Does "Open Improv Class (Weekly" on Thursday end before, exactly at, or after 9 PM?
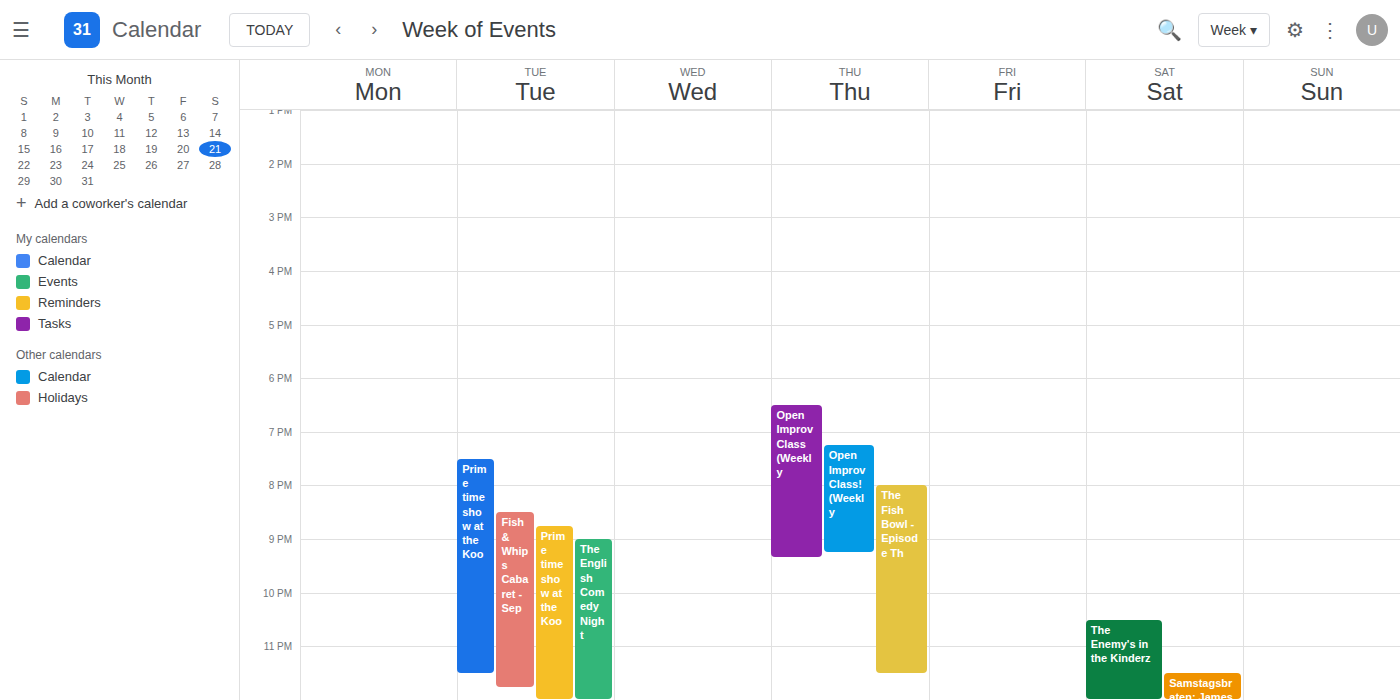
9:20 PM -- after 9 PM, 20 minutes below the 9 PM line.